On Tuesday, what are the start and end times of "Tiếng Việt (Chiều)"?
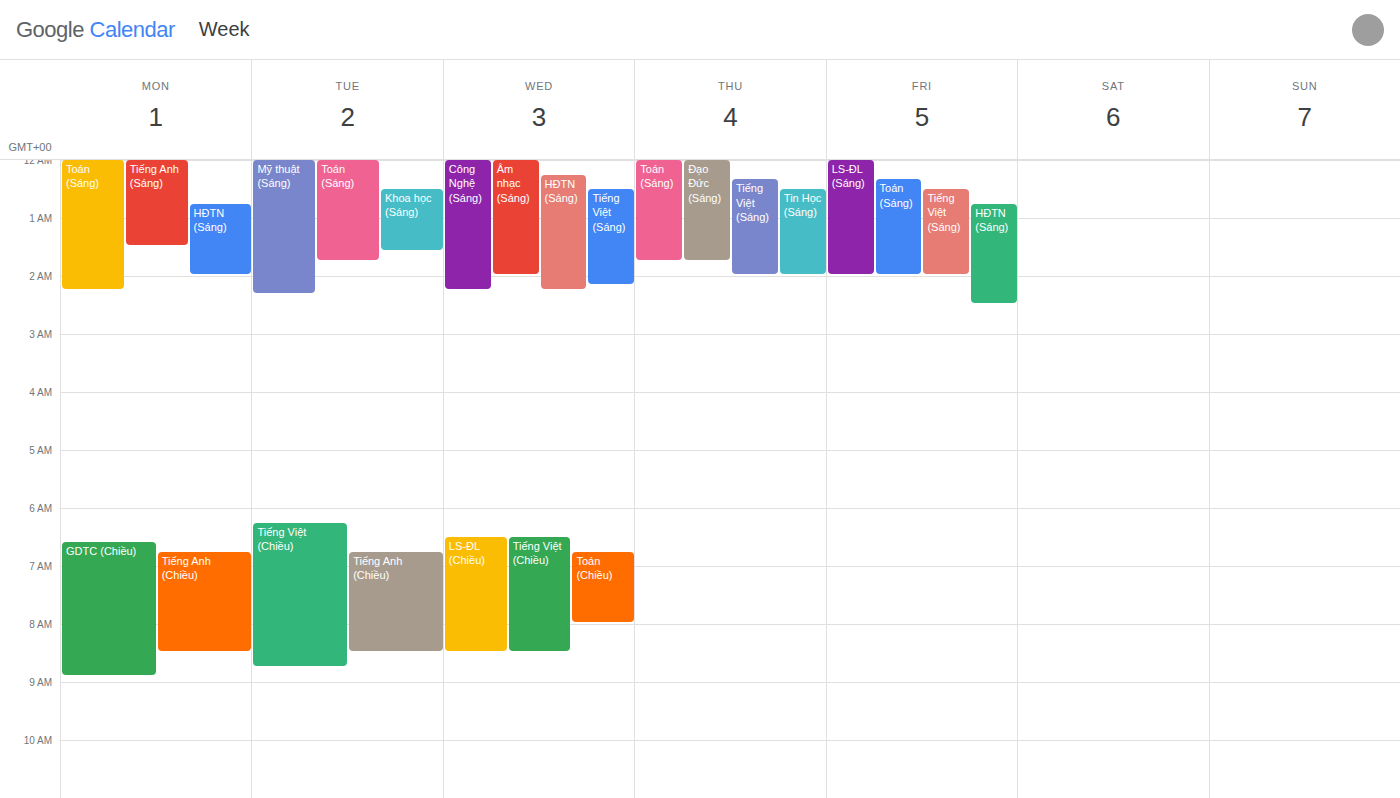
6:15 AM to 8:45 AM